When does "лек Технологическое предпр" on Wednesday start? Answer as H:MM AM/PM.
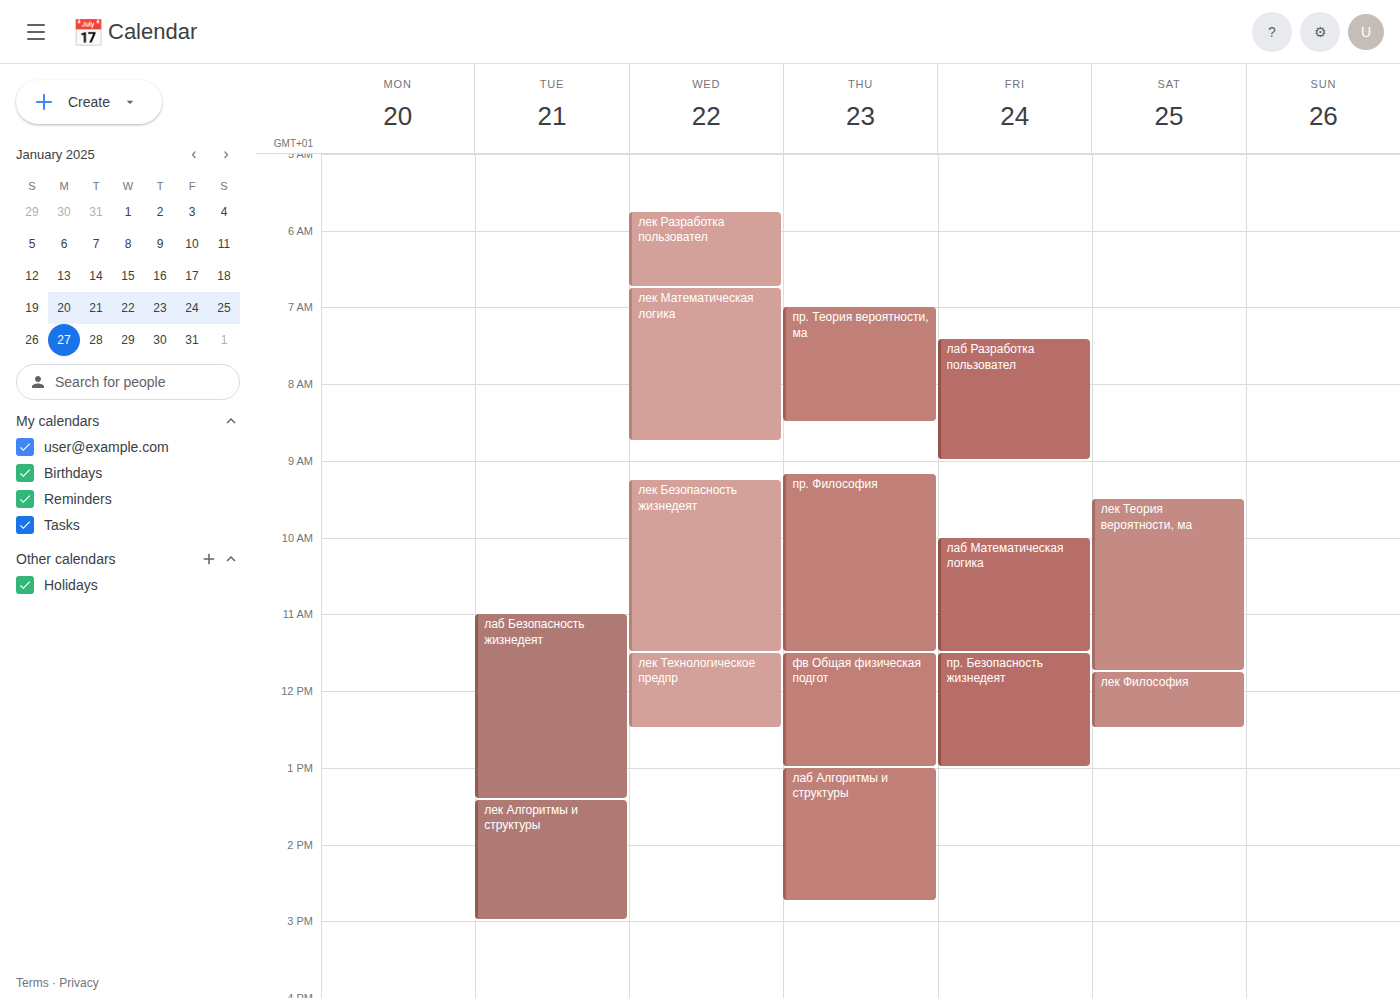
11:30 AM